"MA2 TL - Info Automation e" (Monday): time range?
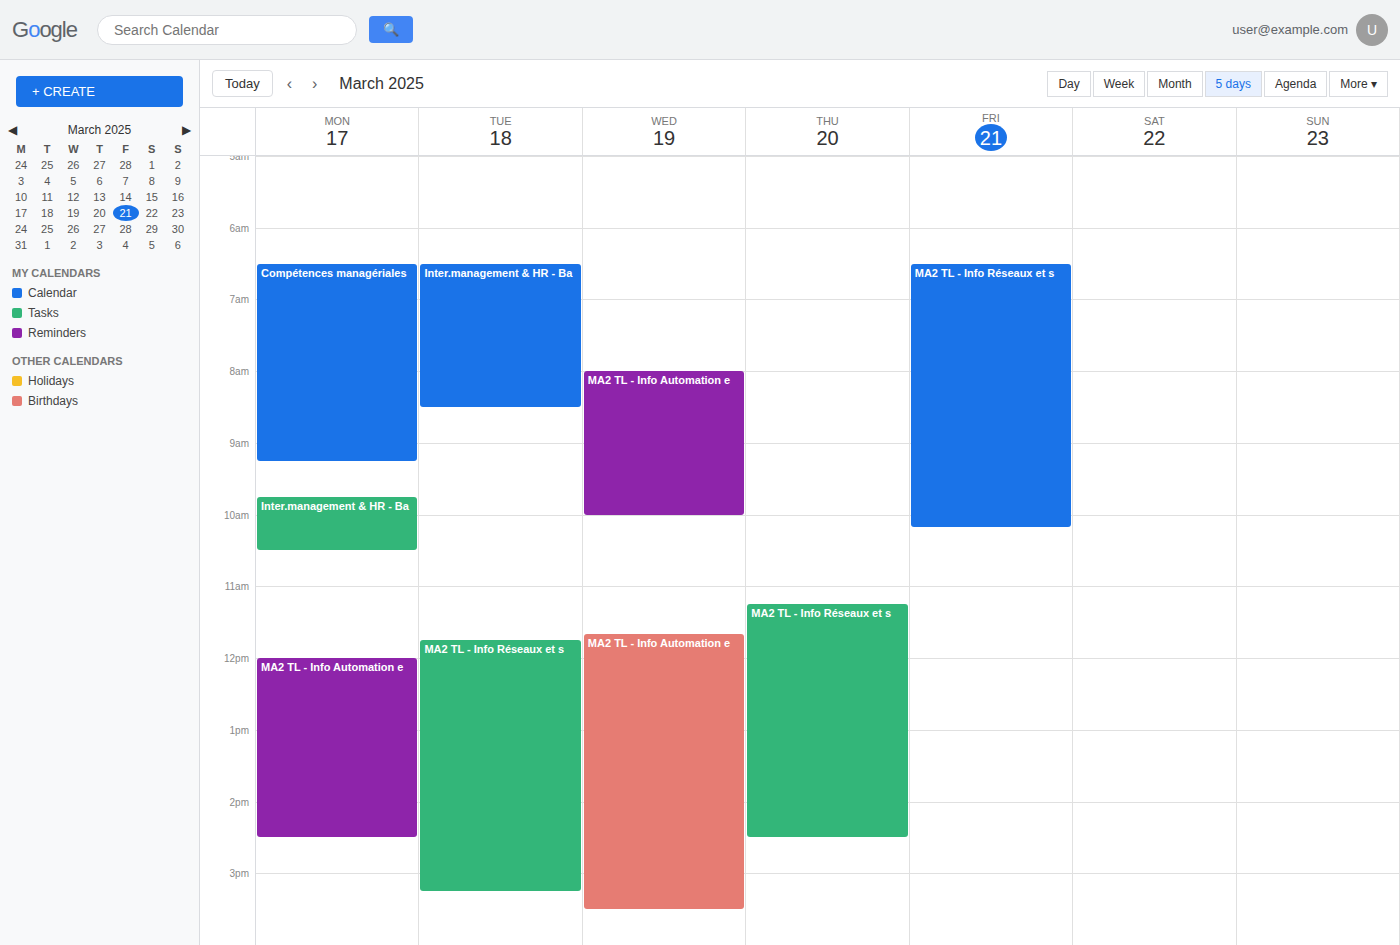
12:00 PM to 2:30 PM